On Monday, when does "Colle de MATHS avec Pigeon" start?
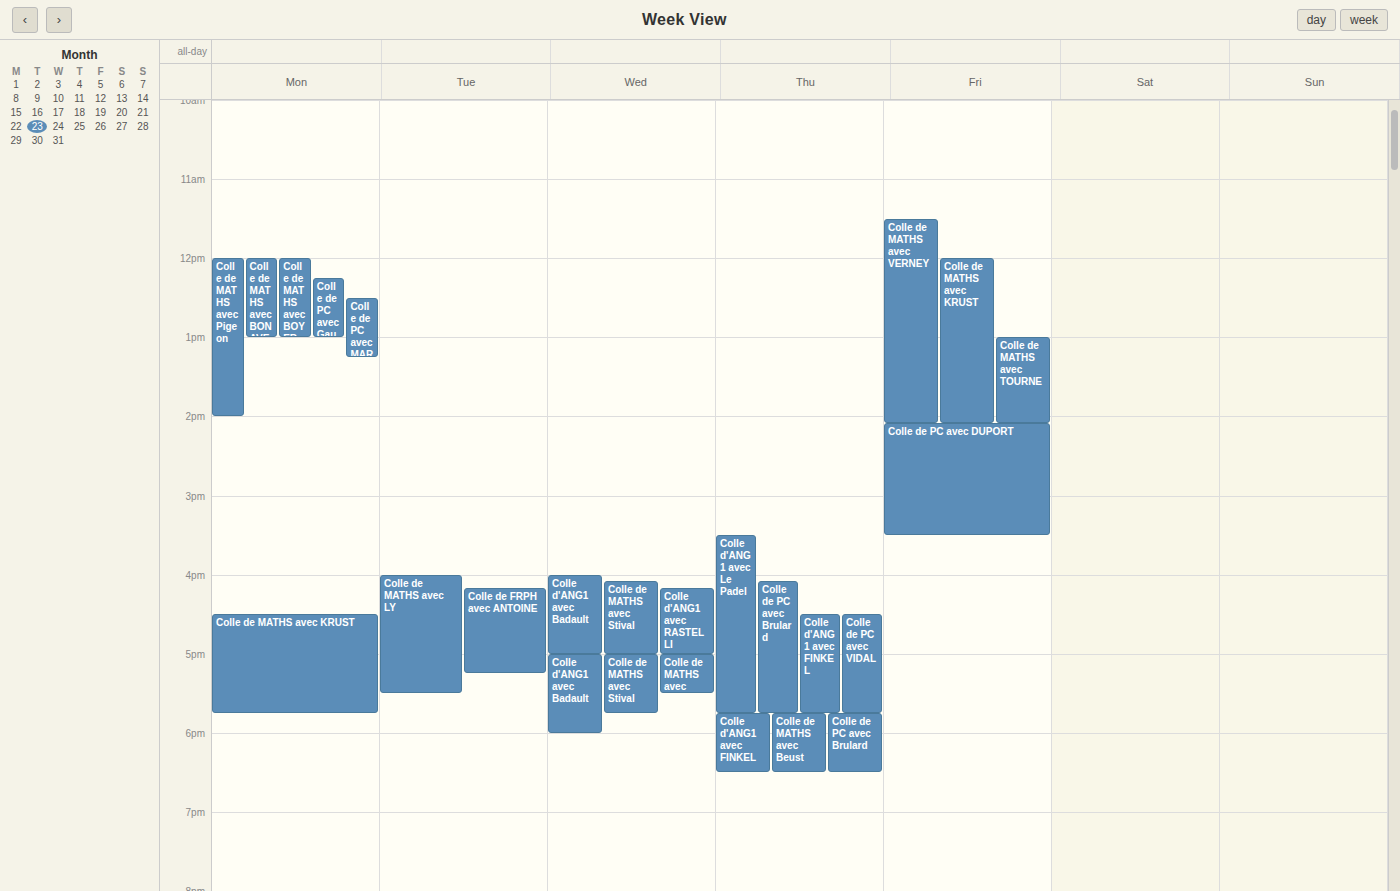
12:00 PM